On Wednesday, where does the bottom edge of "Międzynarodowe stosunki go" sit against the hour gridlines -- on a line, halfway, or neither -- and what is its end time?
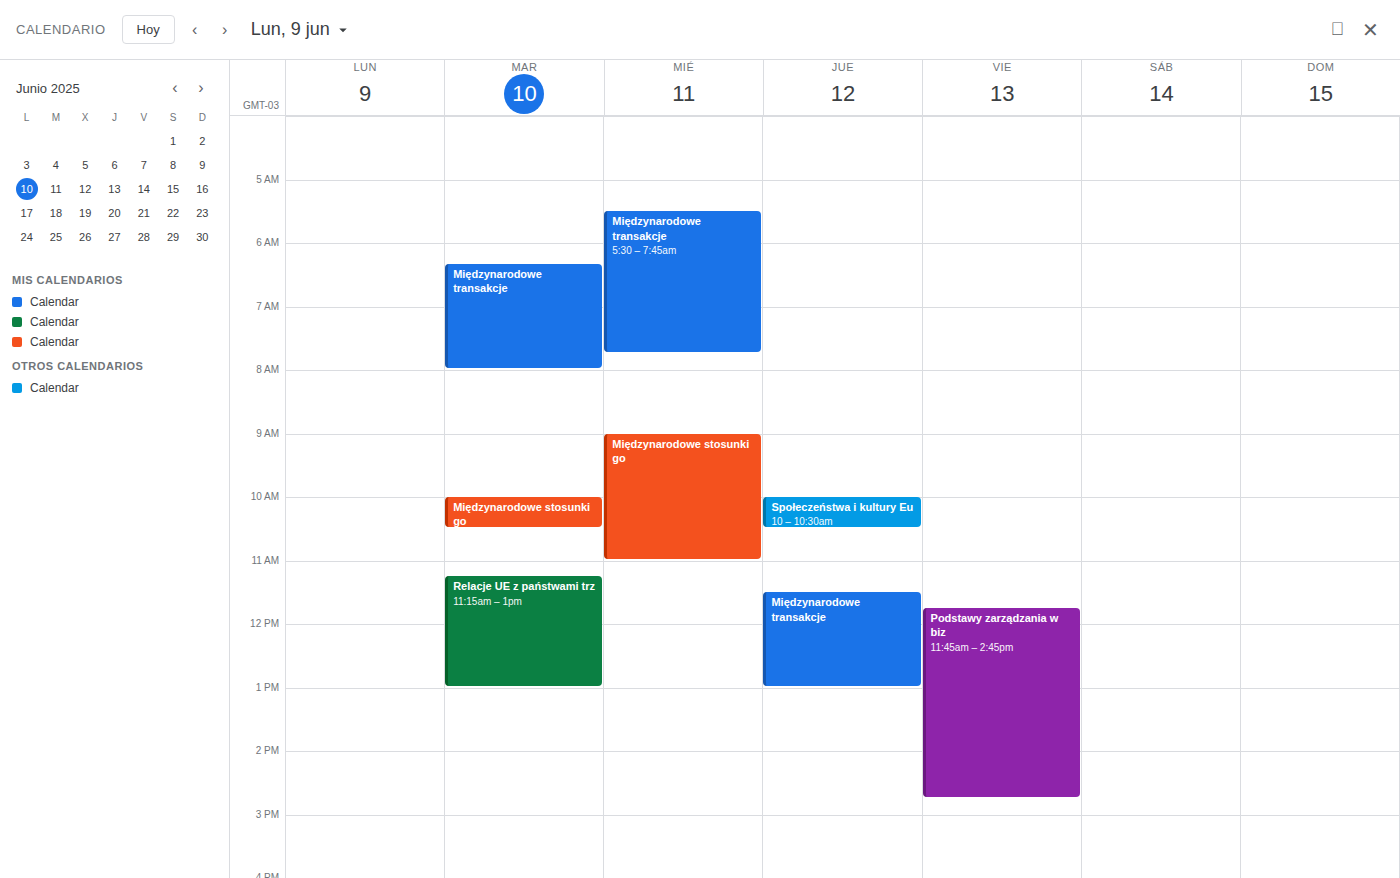
11:00 AM -- exactly on the 11 AM line.